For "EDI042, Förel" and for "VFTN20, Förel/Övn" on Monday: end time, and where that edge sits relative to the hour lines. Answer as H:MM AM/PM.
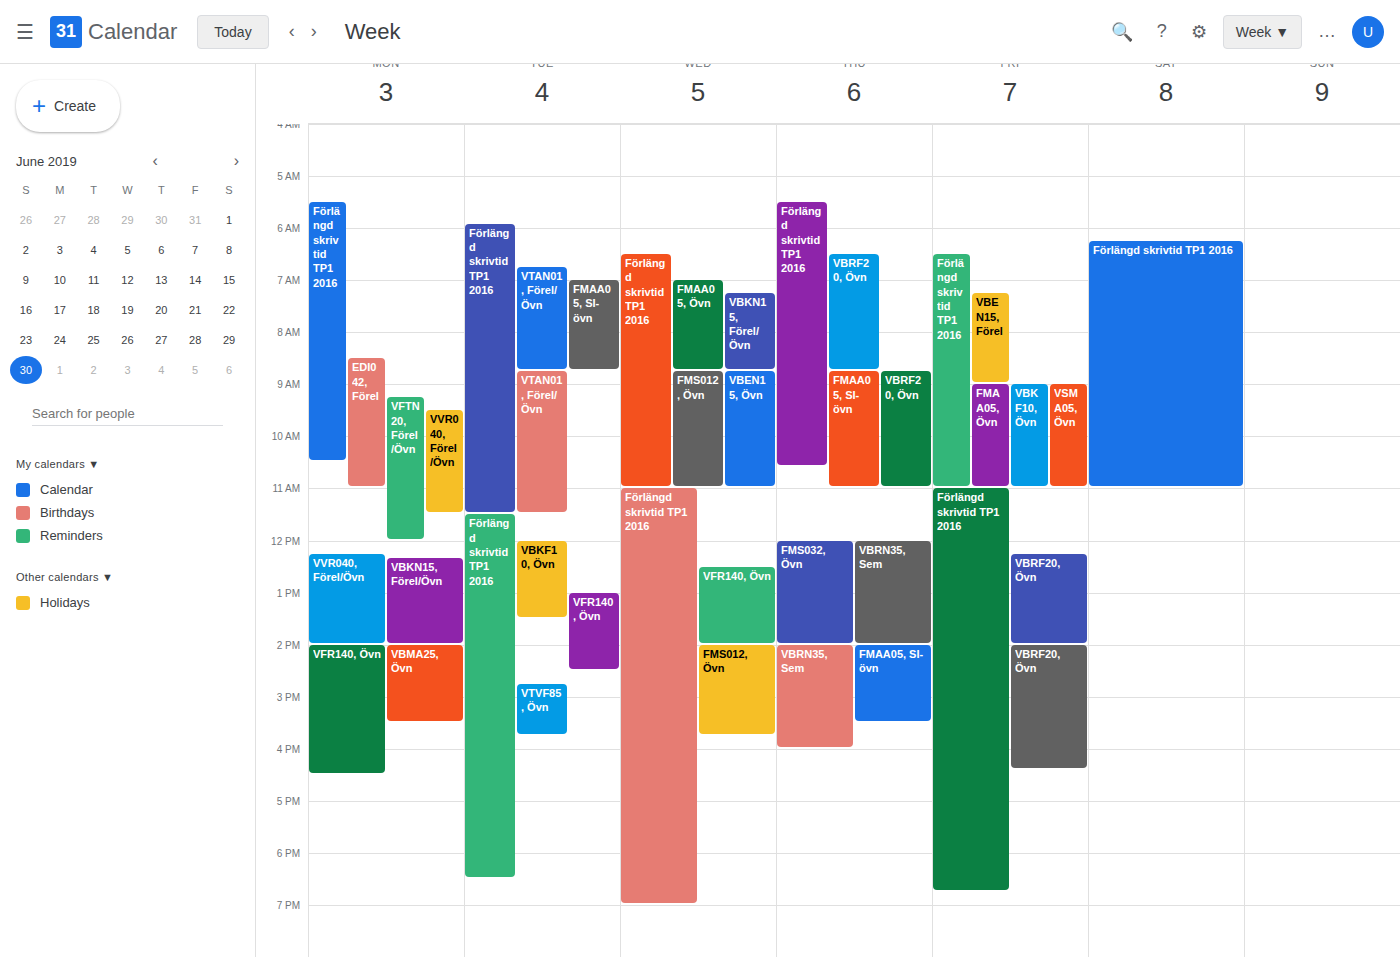
"EDI042, Förel": 11:00 AM, exactly on the 11 AM line. "VFTN20, Förel/Övn": 12:00 PM, exactly on the 12 PM line.